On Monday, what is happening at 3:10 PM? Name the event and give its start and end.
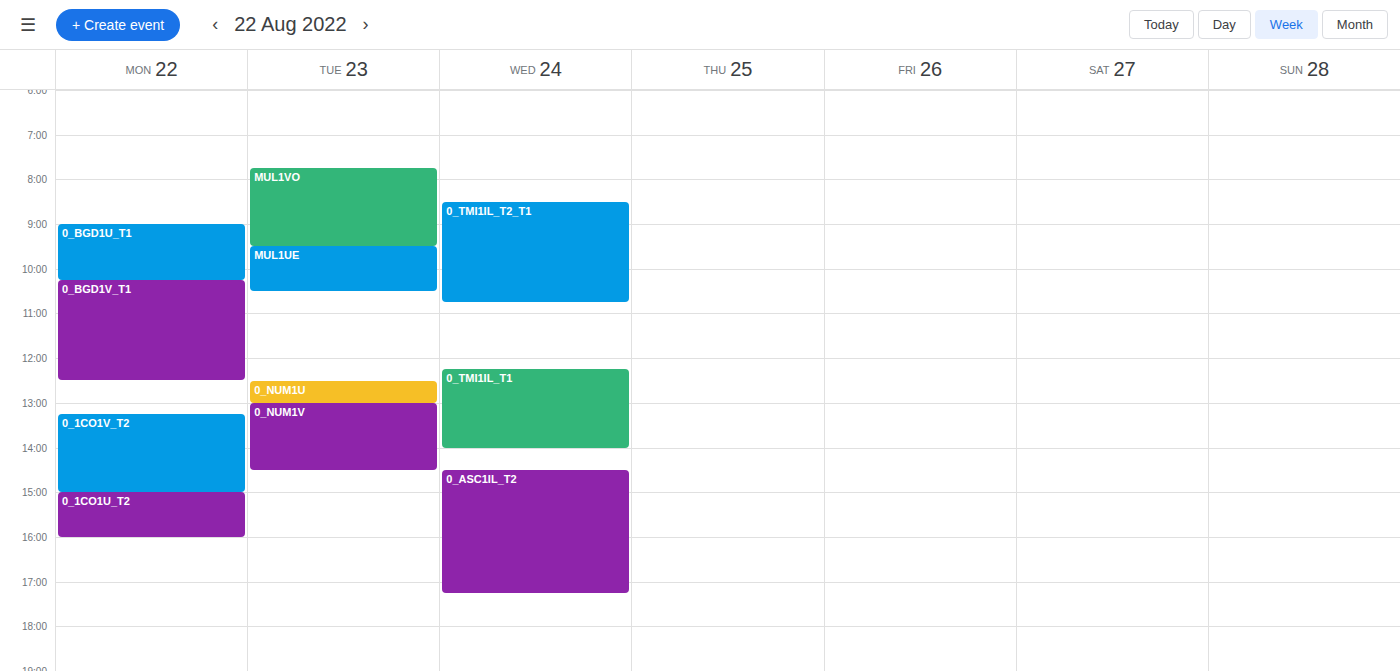
"0_1CO1U_T2", 3:00 PM to 4:00 PM